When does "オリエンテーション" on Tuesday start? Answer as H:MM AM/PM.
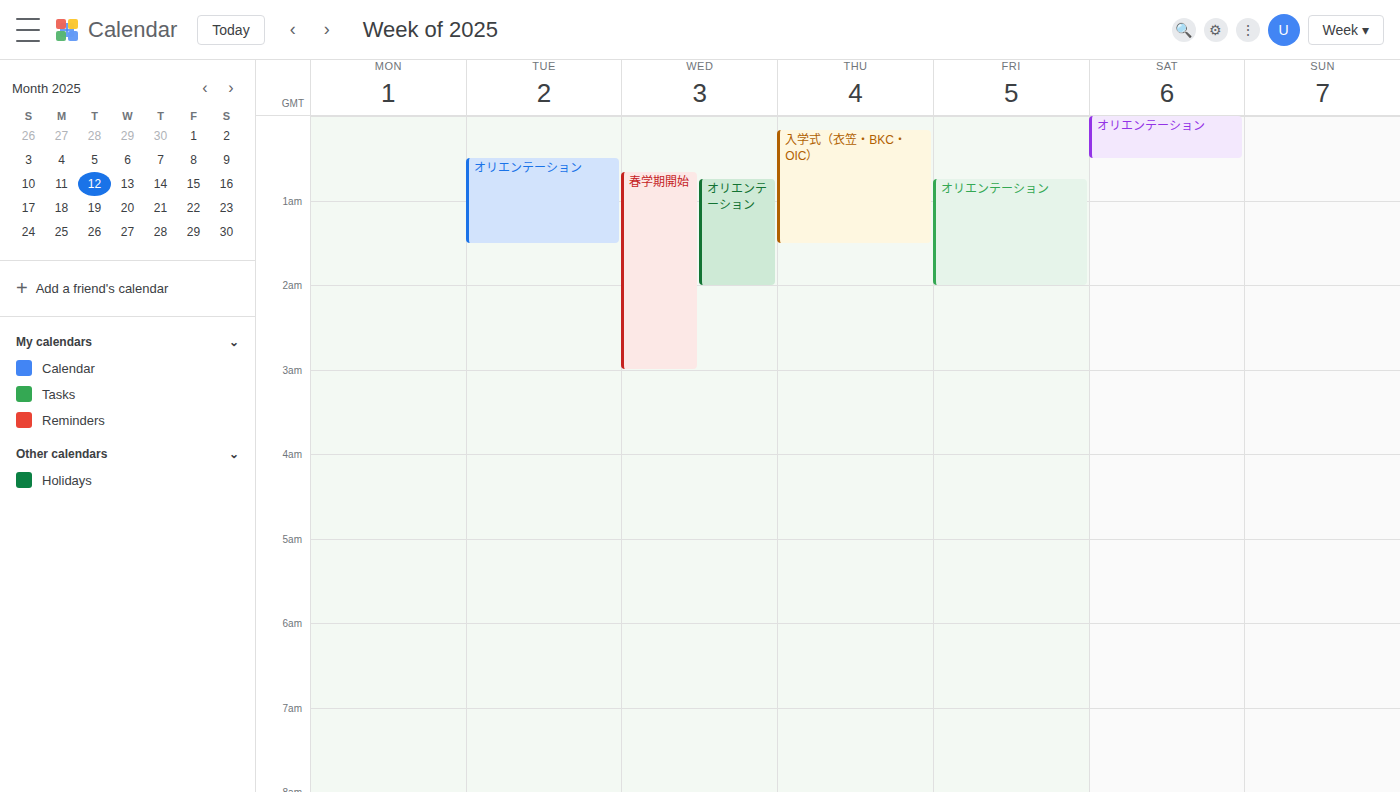
12:30 AM